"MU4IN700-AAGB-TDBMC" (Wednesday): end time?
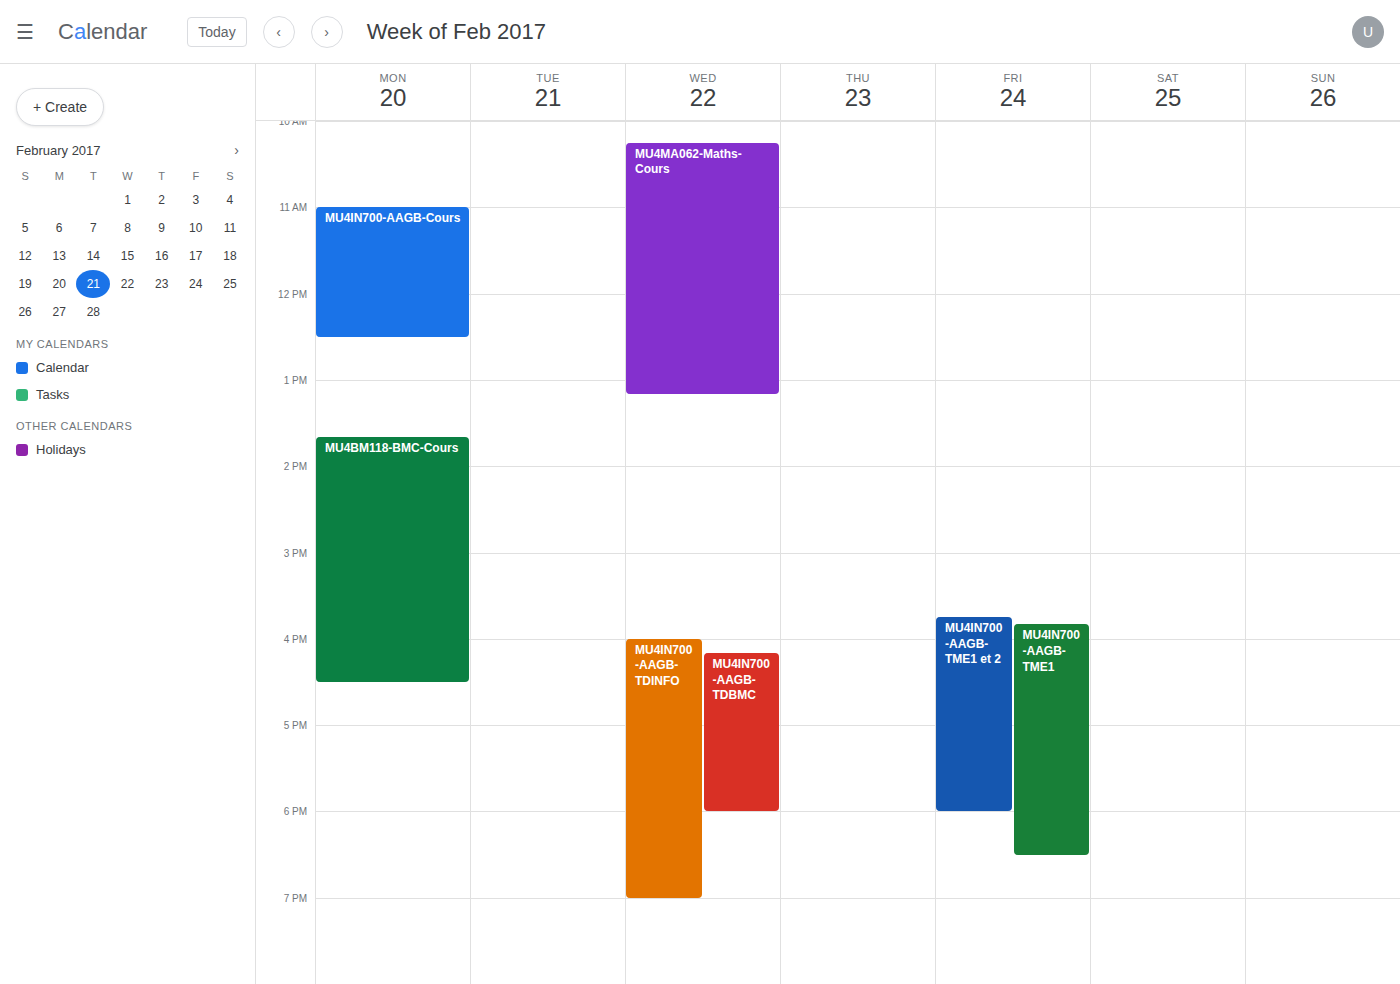
18:00